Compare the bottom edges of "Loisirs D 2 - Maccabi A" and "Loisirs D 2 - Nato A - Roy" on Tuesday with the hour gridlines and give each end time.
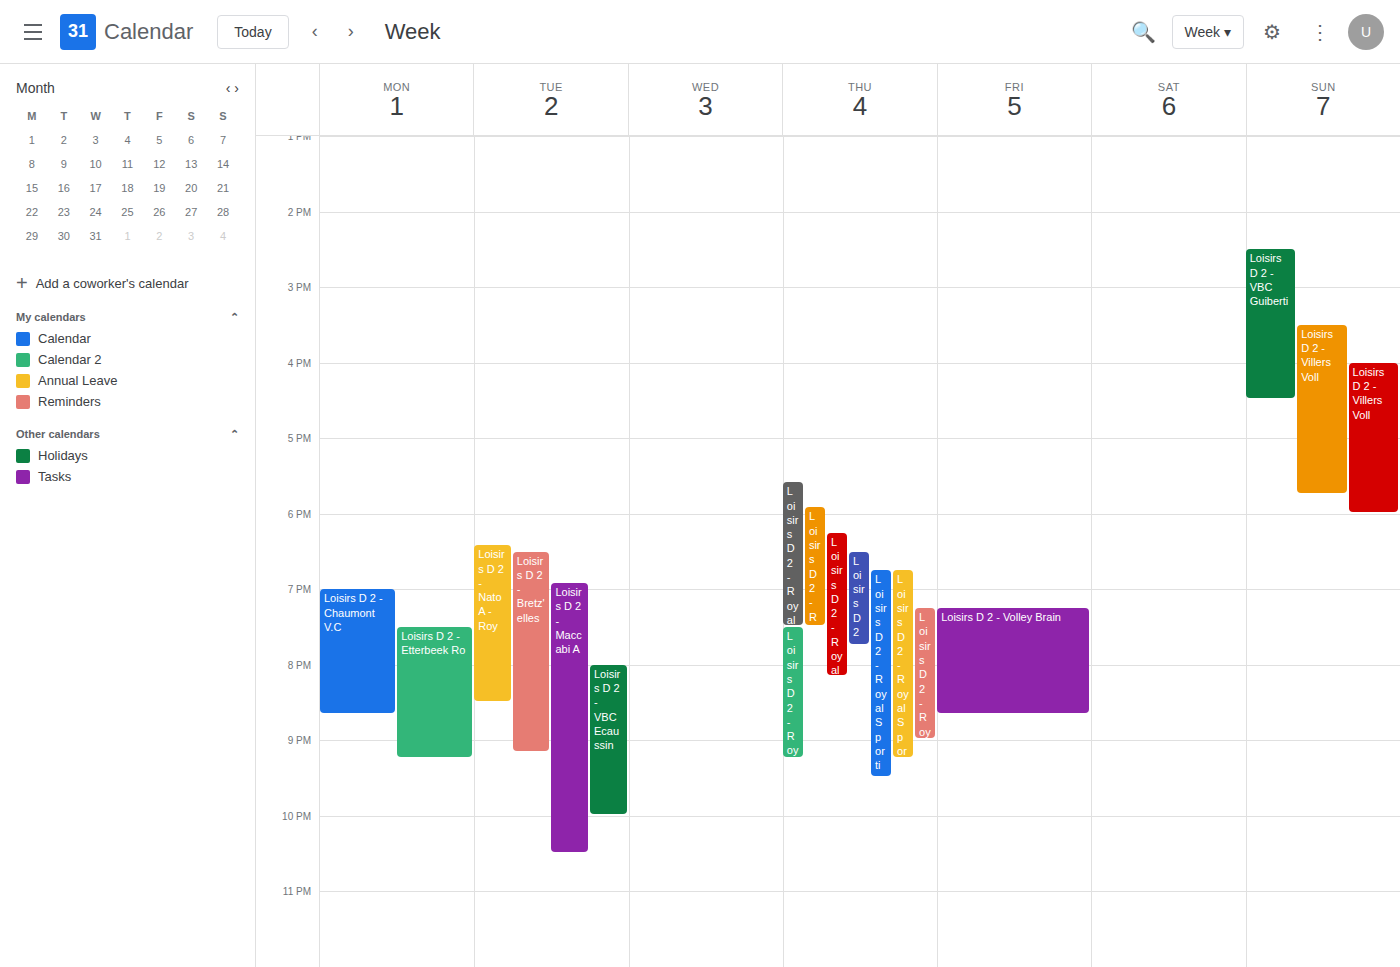
"Loisirs D 2 - Maccabi A": 10:30 PM, halfway between the 10 PM and 11 PM lines. "Loisirs D 2 - Nato A - Roy": 8:30 PM, halfway between the 8 PM and 9 PM lines.